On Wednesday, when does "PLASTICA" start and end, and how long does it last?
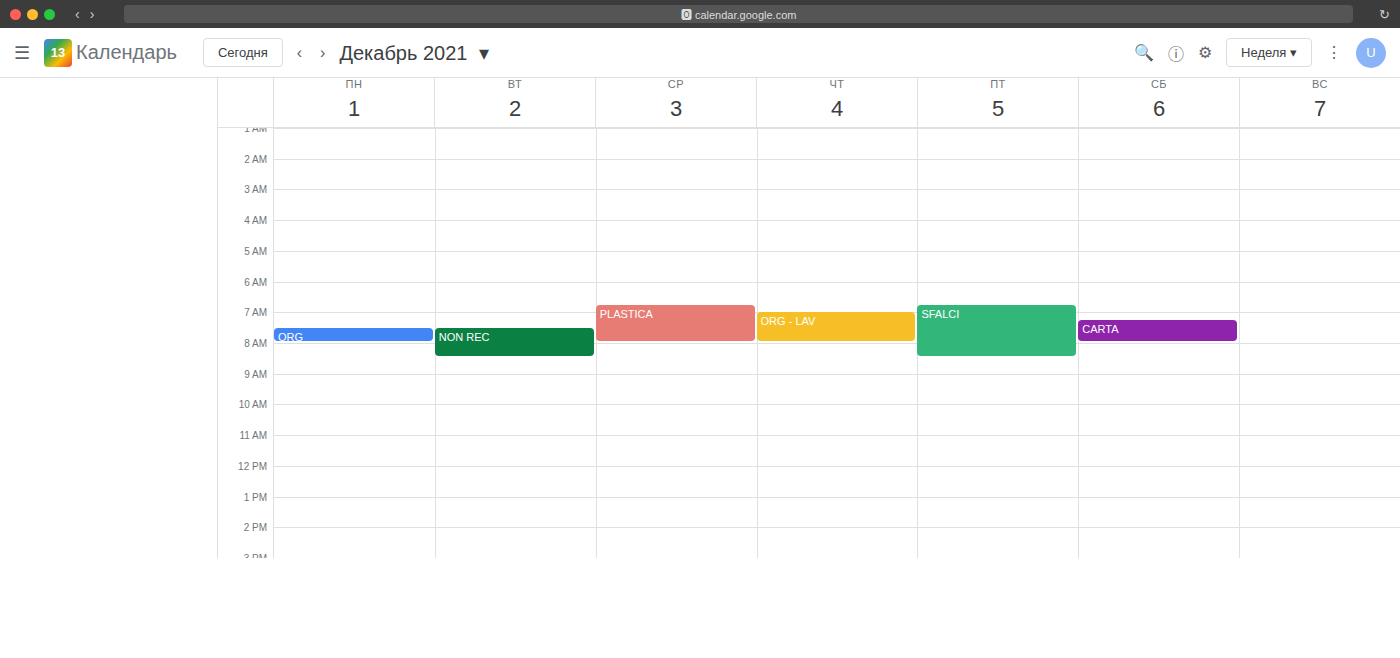
6:45 AM to 8:00 AM, 1 hour 15 minutes